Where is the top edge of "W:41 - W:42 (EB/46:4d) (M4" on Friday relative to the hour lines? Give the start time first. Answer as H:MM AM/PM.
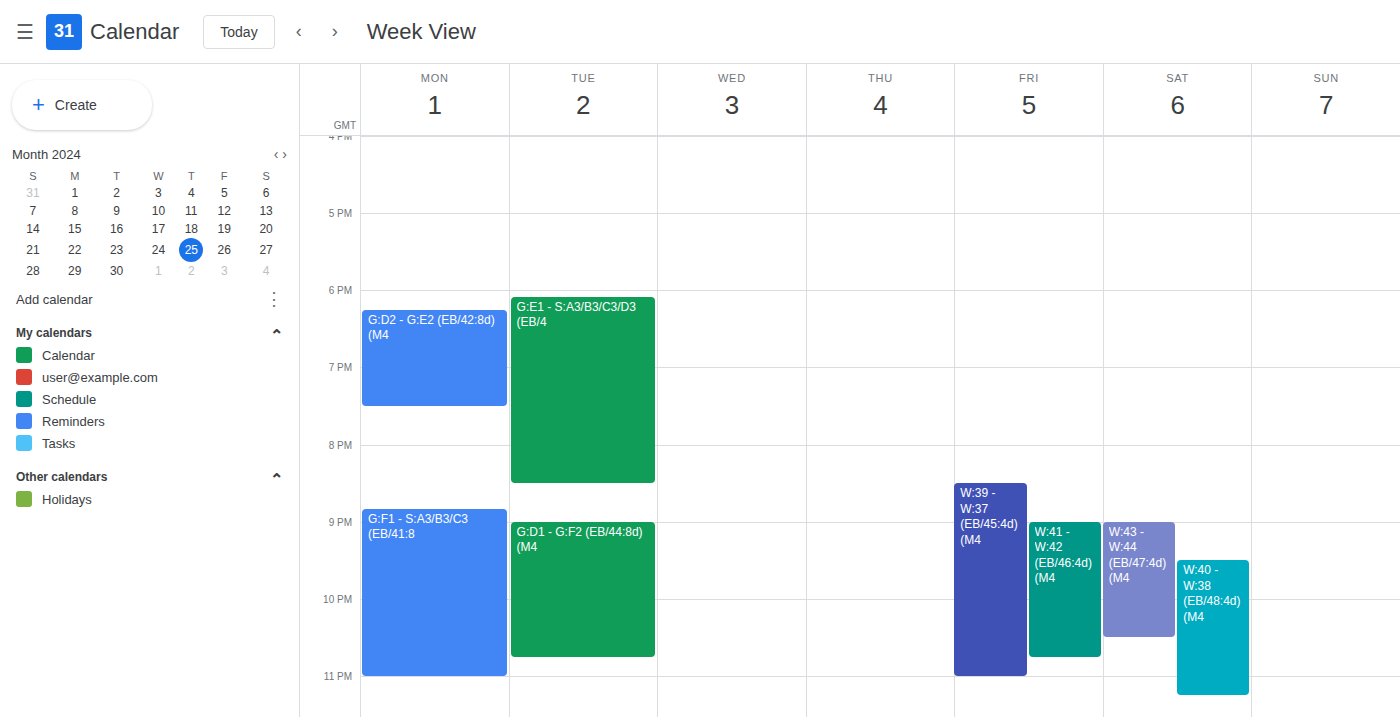
9:00 PM -- exactly on the 9 PM line.